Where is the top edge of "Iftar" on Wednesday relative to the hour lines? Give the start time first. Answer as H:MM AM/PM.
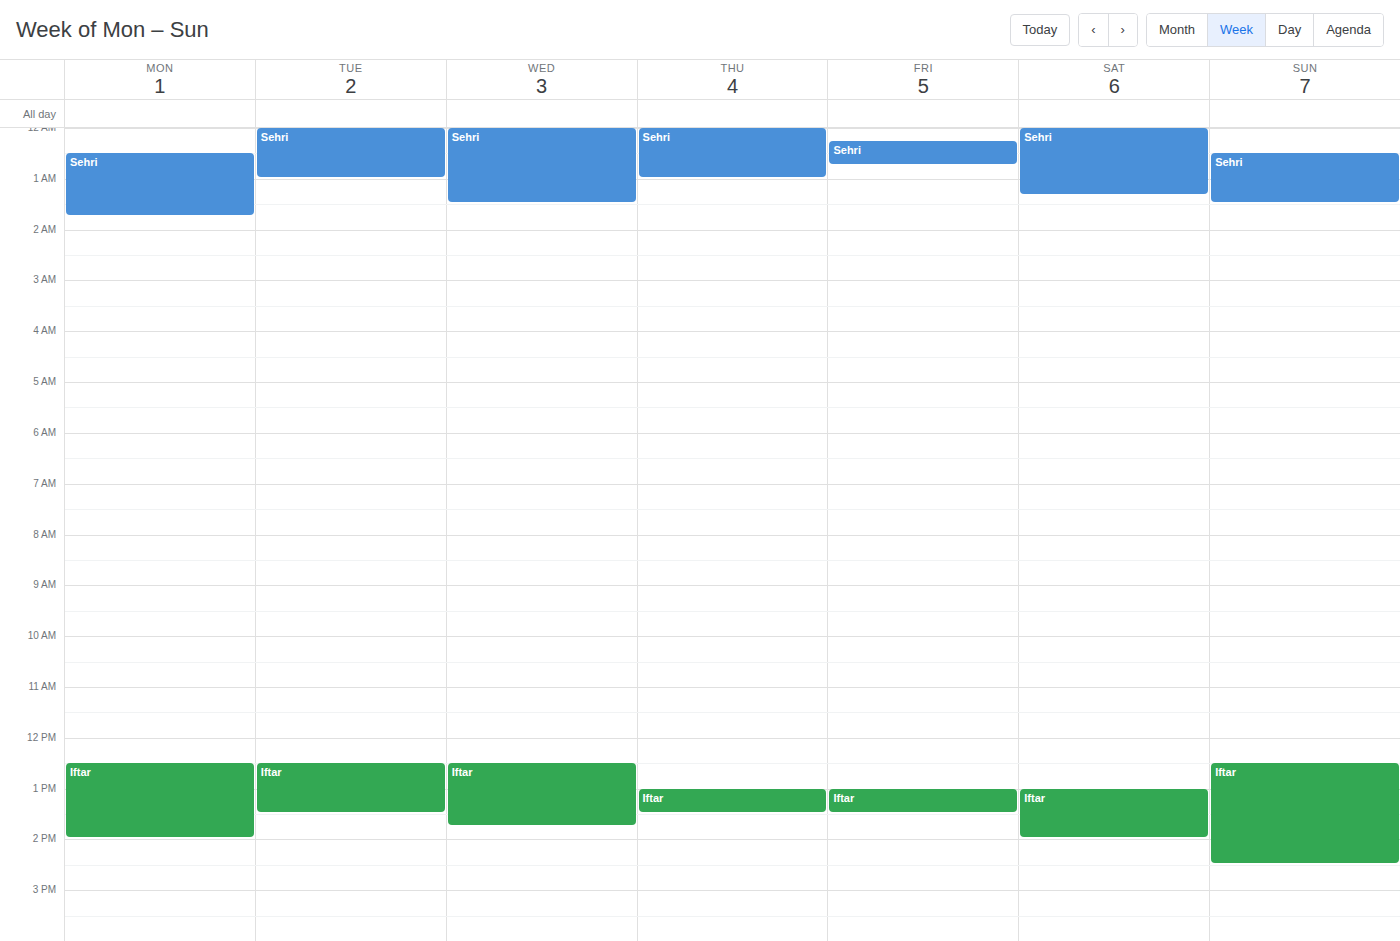
12:30 PM -- halfway between the 12 PM and 1 PM lines.